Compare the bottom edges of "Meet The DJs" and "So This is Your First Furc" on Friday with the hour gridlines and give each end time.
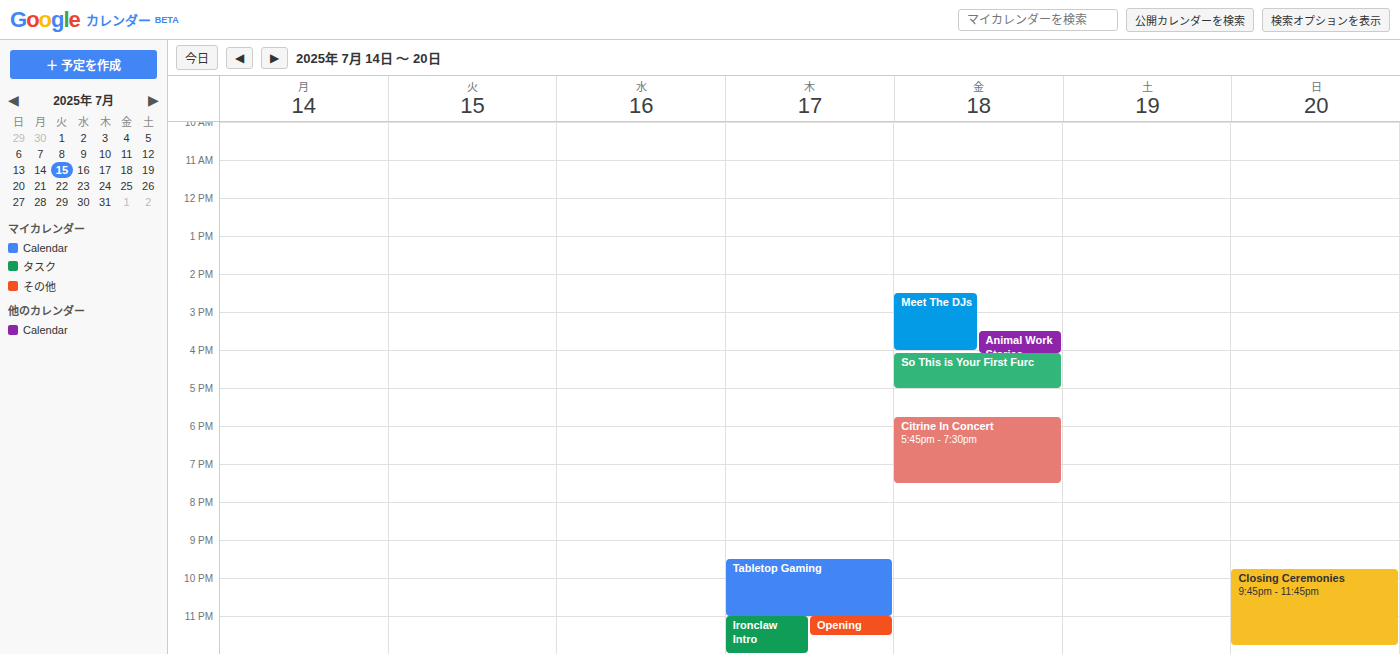
"Meet The DJs": 4:00 PM, exactly on the 4 PM line. "So This is Your First Furc": 5:00 PM, exactly on the 5 PM line.